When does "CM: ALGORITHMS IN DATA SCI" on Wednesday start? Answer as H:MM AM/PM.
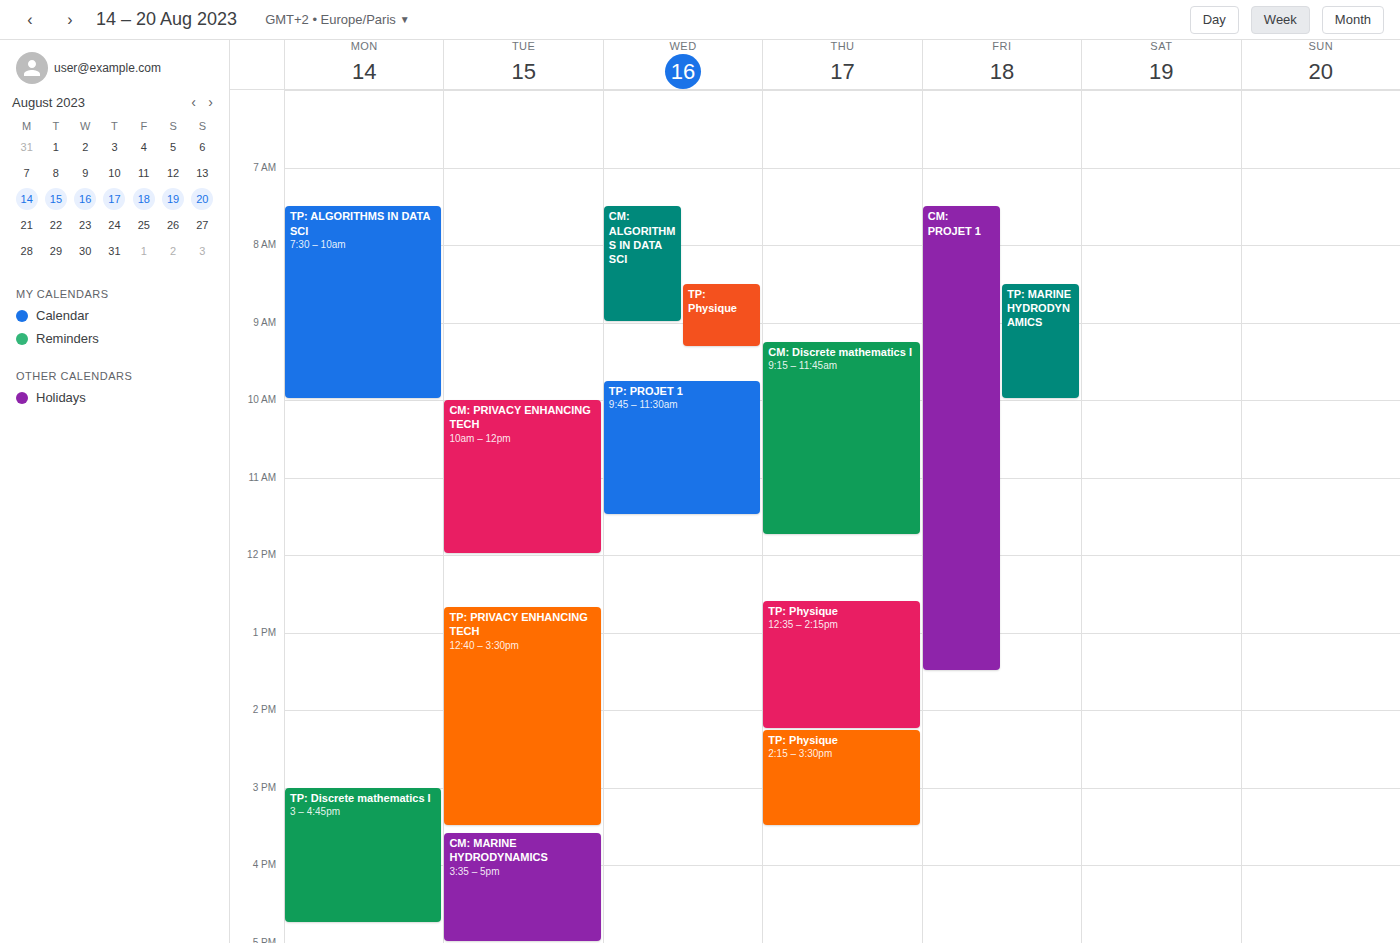
7:30 AM